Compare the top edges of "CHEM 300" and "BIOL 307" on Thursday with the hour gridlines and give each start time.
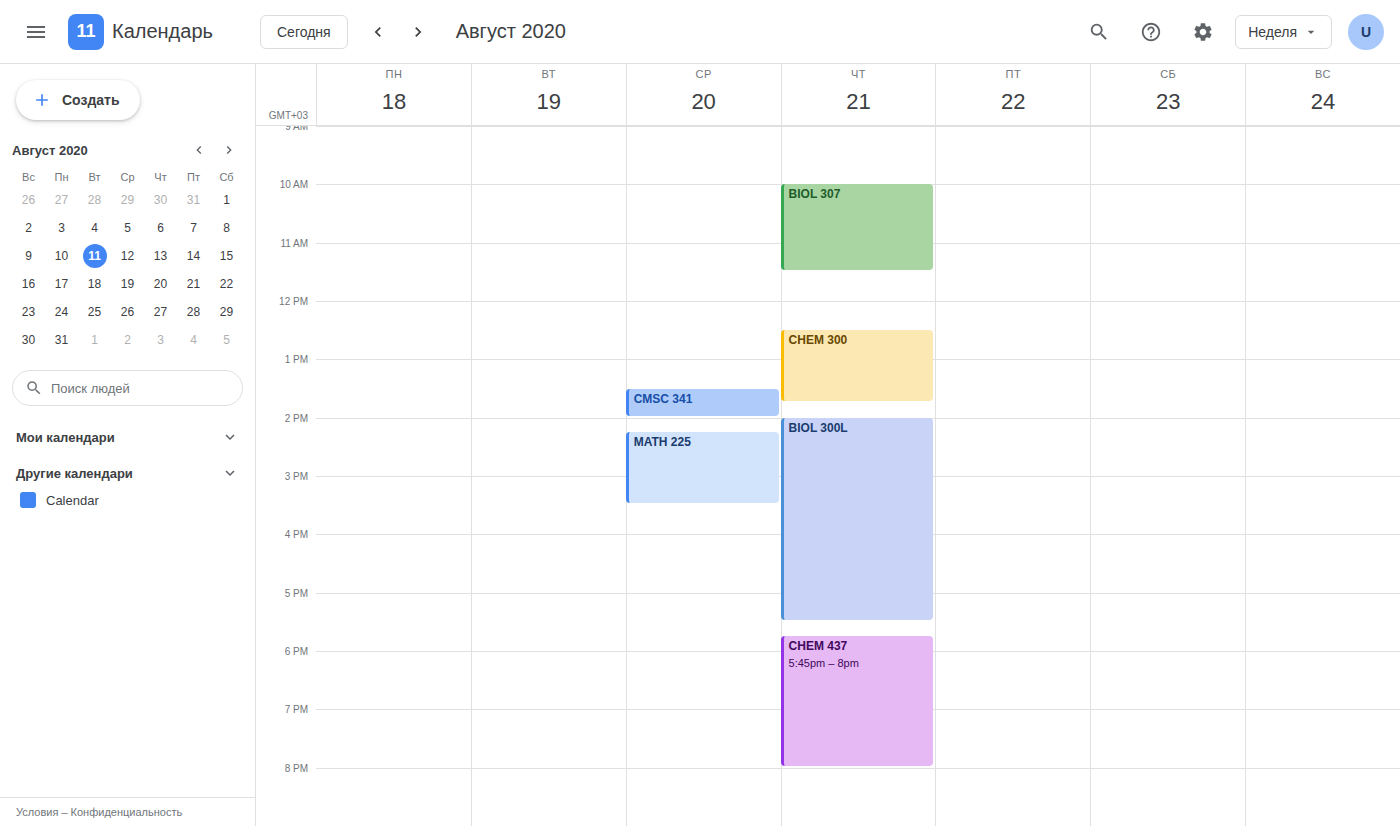
"CHEM 300": 12:30 PM, halfway between the 12 PM and 1 PM lines. "BIOL 307": 10:00 AM, exactly on the 10 AM line.